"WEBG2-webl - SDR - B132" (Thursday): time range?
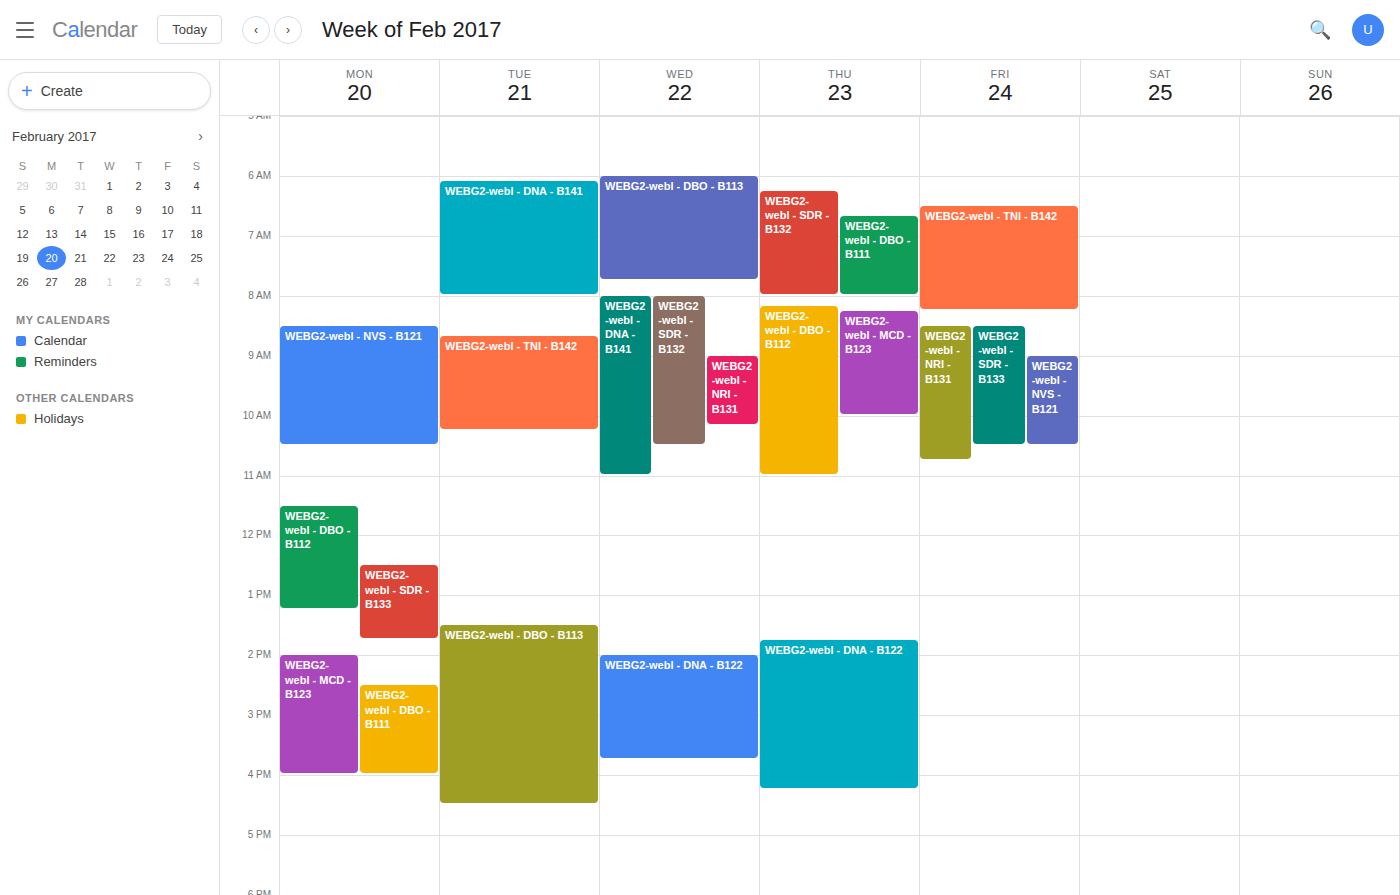
06:15 to 08:00